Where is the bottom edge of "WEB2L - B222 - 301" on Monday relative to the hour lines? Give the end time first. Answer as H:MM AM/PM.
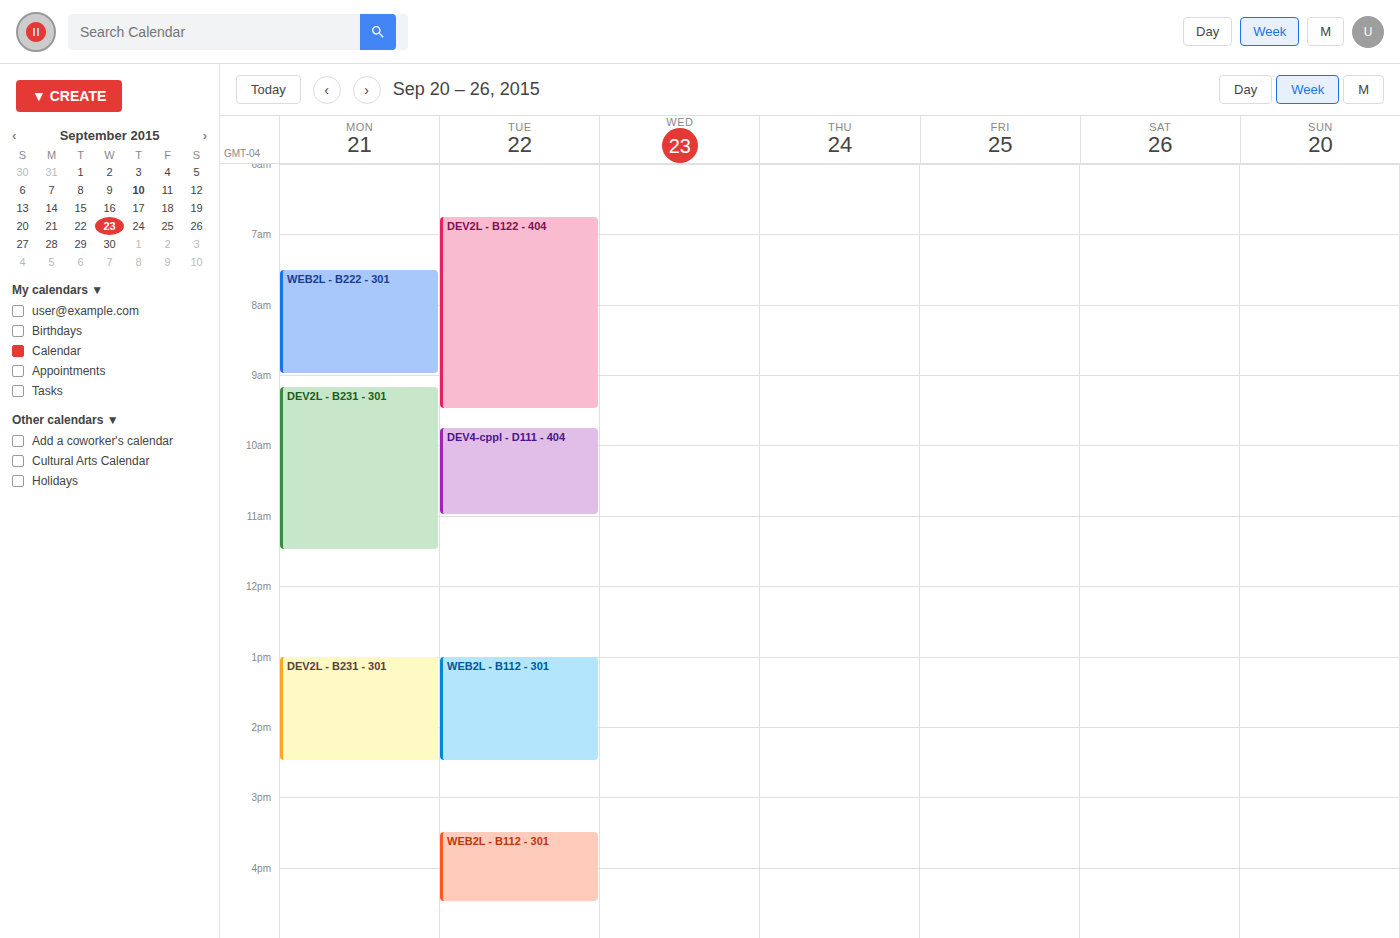
9:00 AM -- exactly on the 9 AM line.